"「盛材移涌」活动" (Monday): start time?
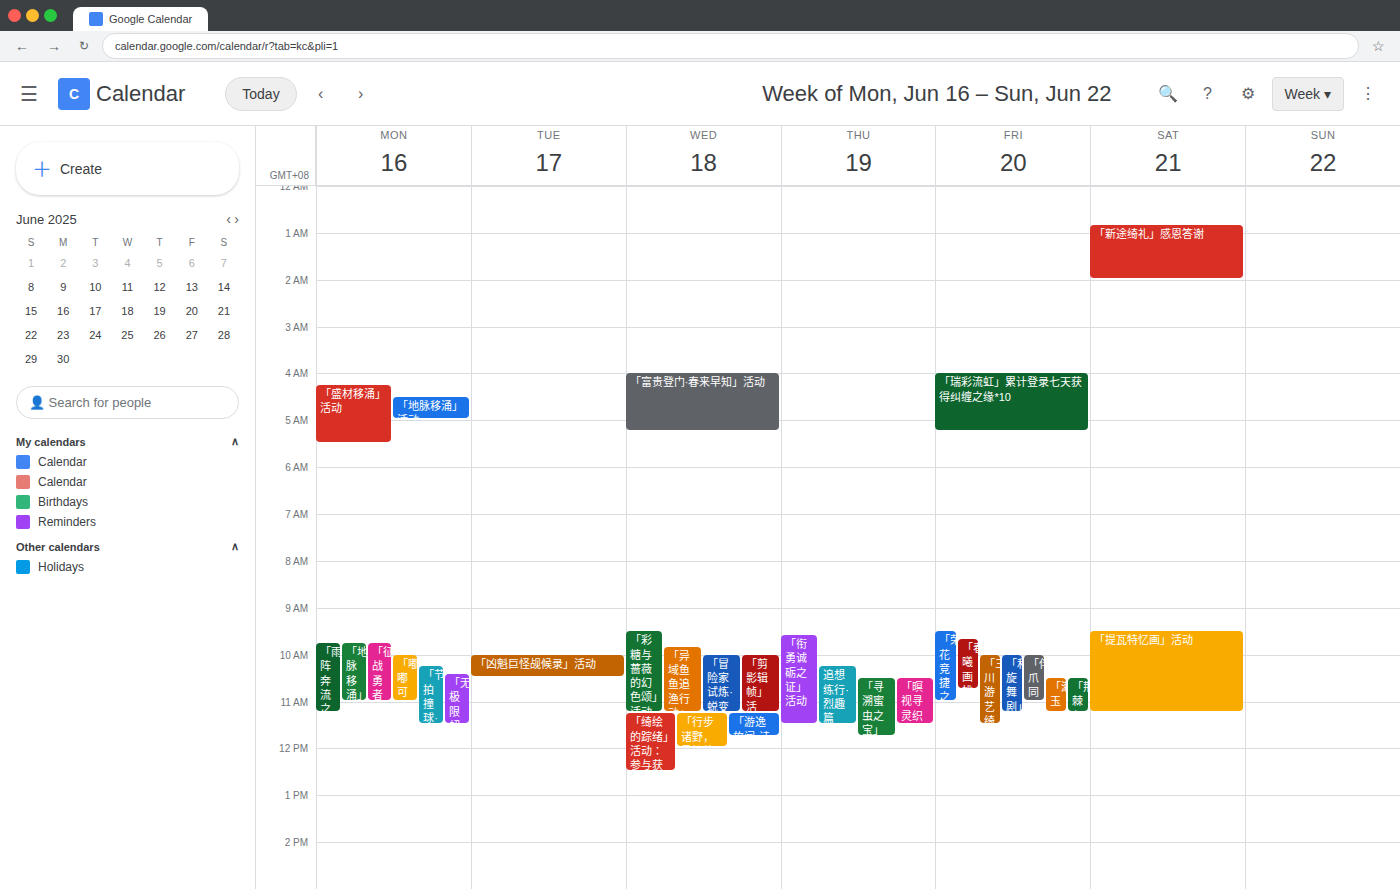
4:15 AM